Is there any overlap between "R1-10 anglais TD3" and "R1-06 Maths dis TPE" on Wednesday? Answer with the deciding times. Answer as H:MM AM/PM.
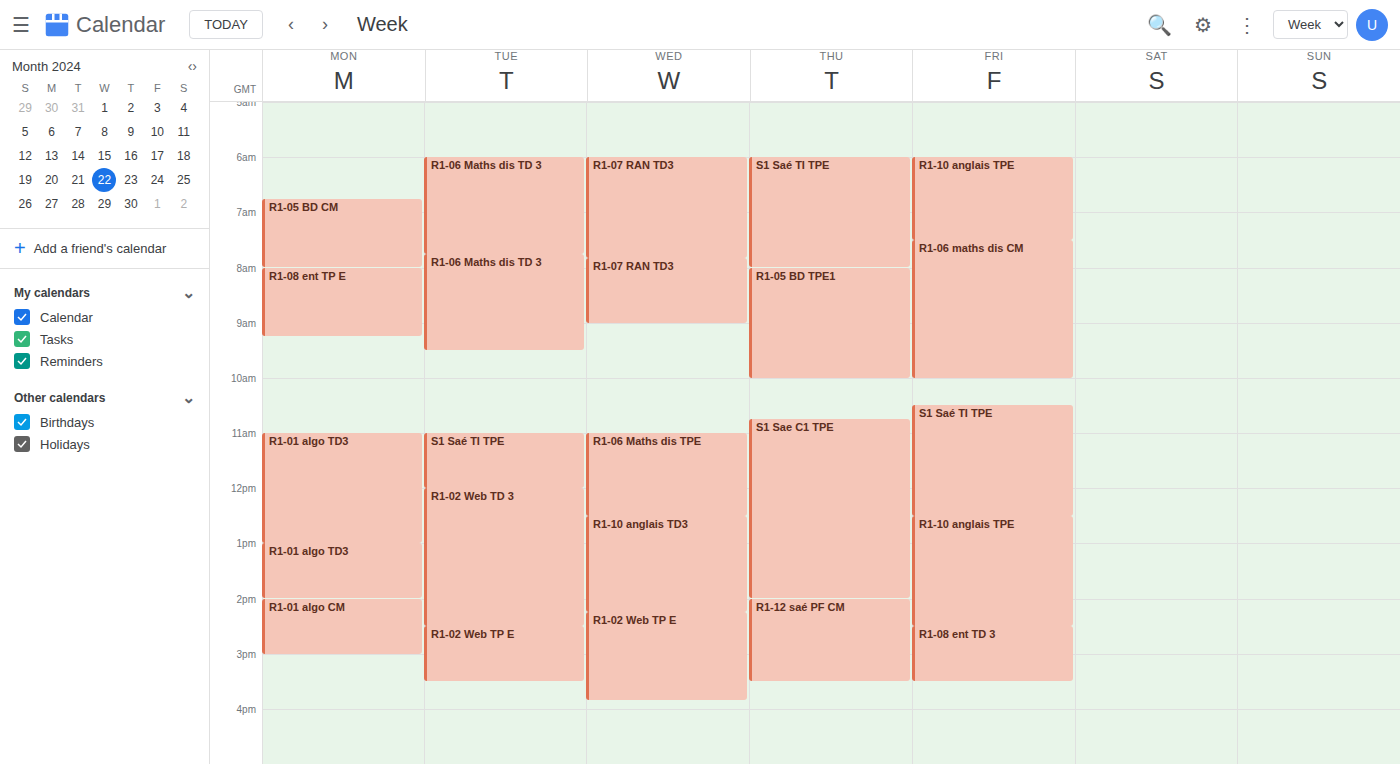
"R1-06 Maths dis TPE" ends at 12:30 PM, exactly when "R1-10 anglais TD3" starts -- they touch but do not overlap.